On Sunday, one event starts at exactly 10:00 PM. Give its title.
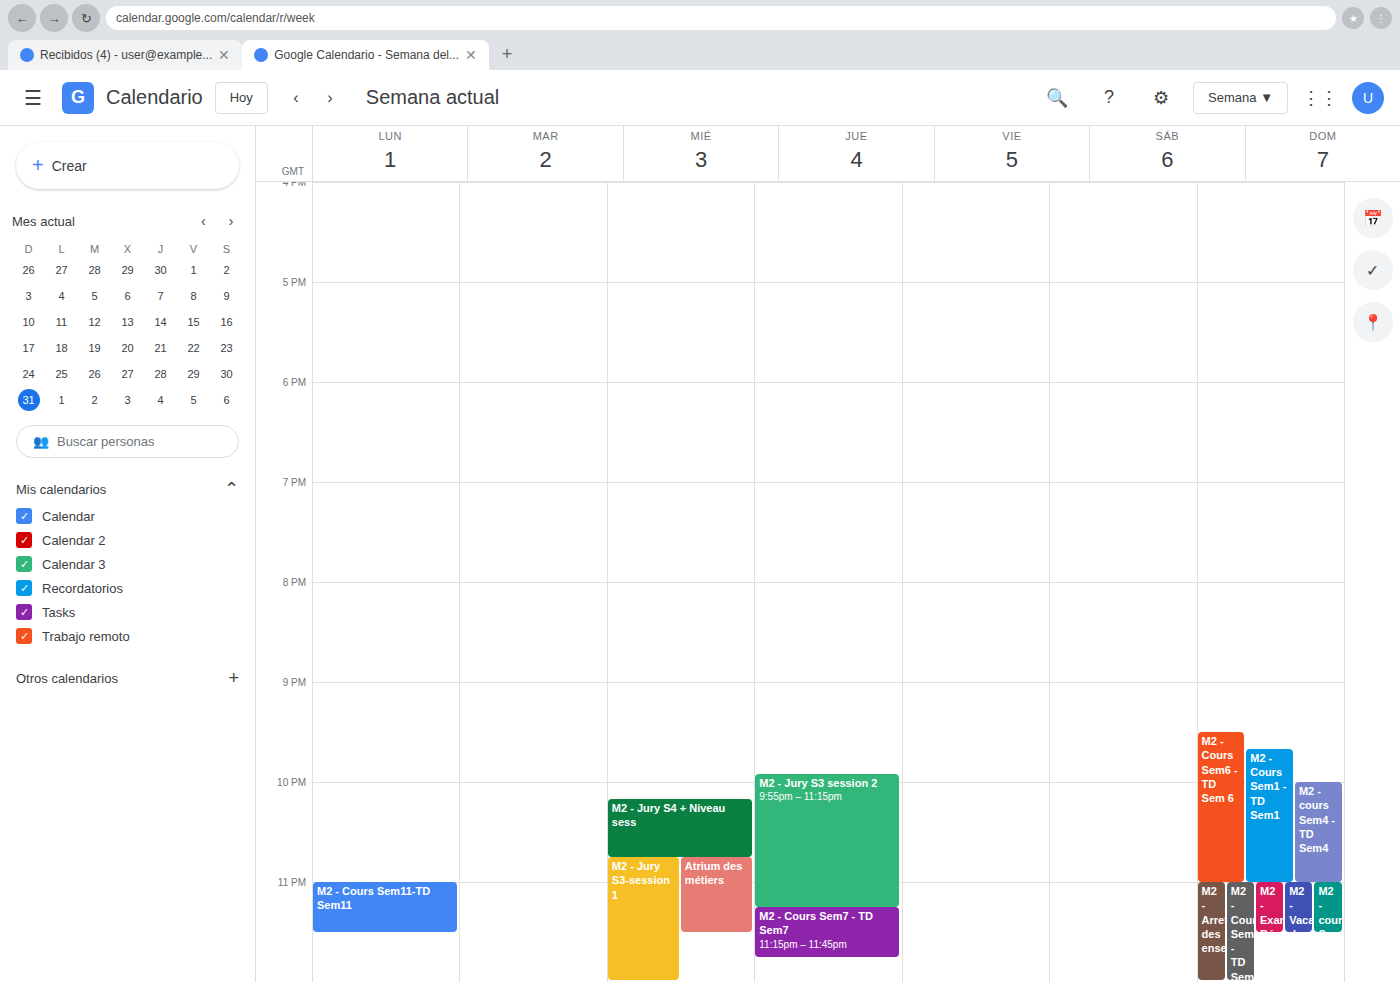
"M2 - cours Sem4 - TD Sem4"